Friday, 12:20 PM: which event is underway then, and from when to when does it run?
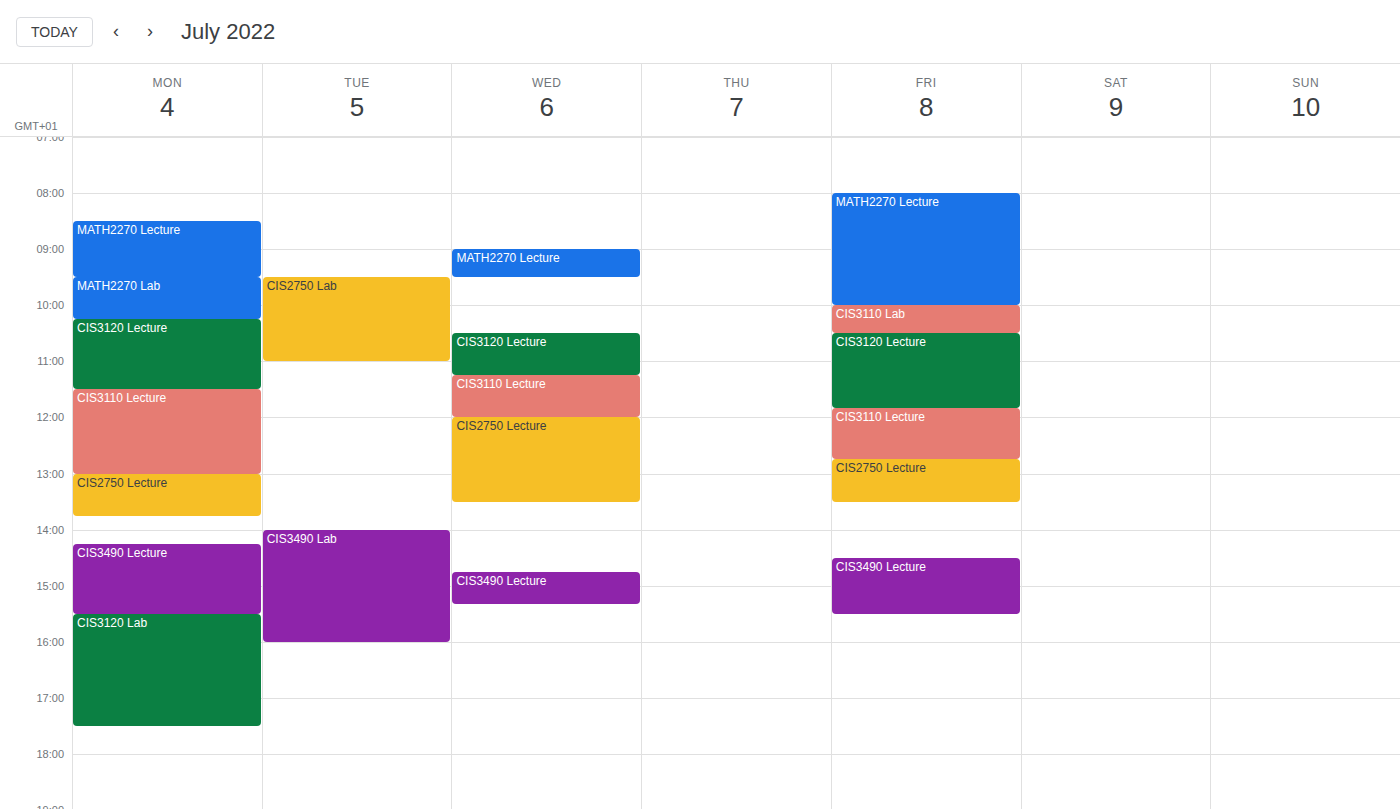
"CIS3110 Lecture", 11:50 AM to 12:45 PM